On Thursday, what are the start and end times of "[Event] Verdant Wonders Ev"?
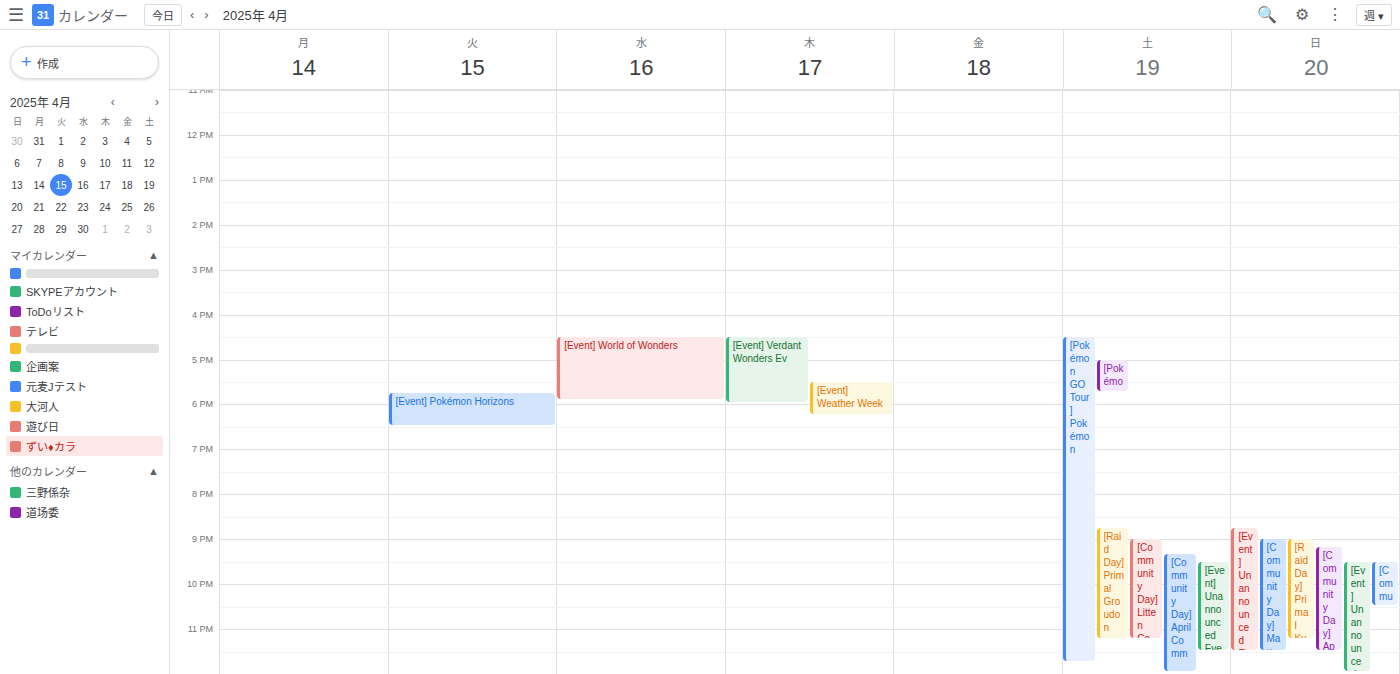
4:30 PM to 6:00 PM